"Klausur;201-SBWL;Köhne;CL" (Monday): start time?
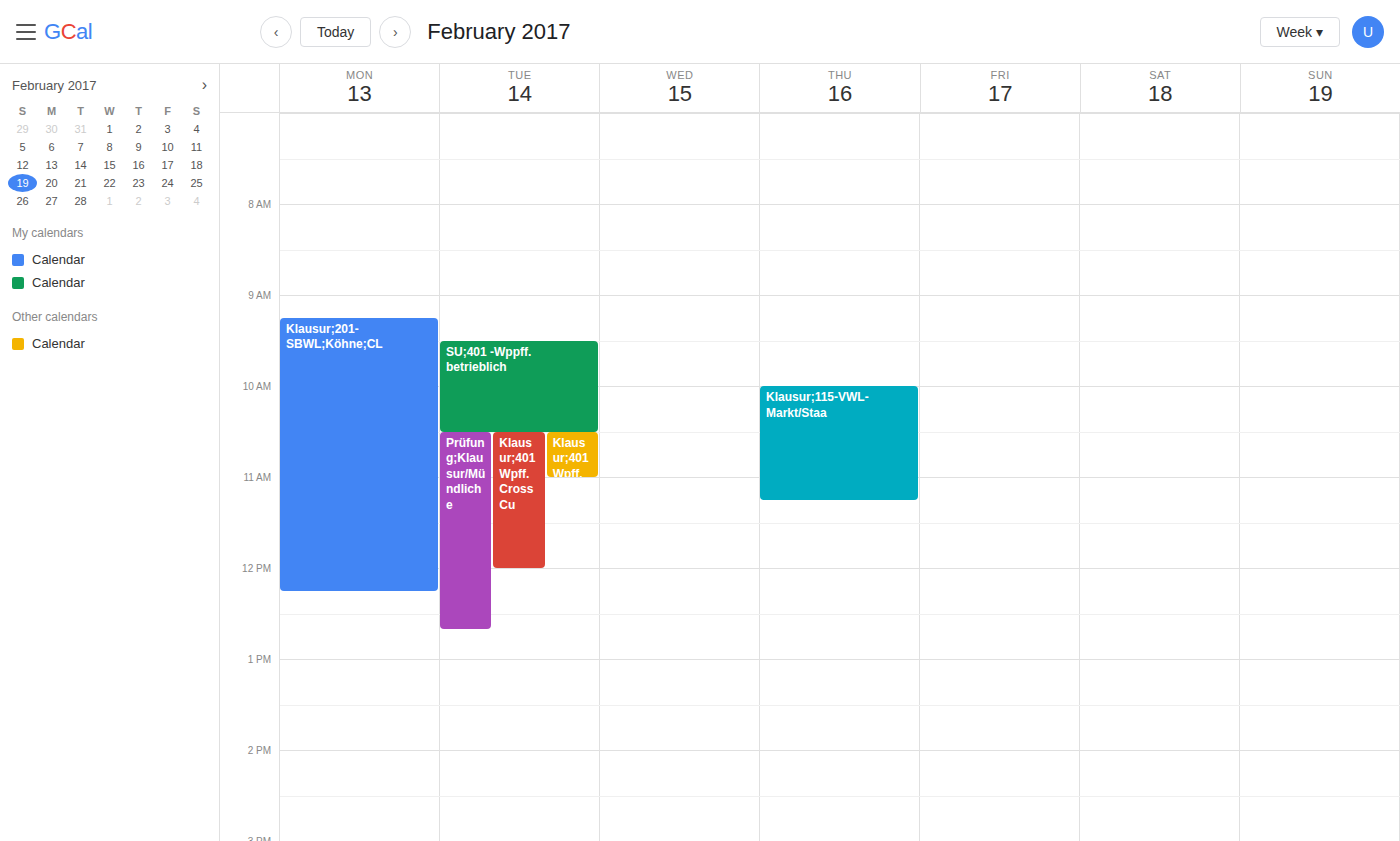
9:15 AM